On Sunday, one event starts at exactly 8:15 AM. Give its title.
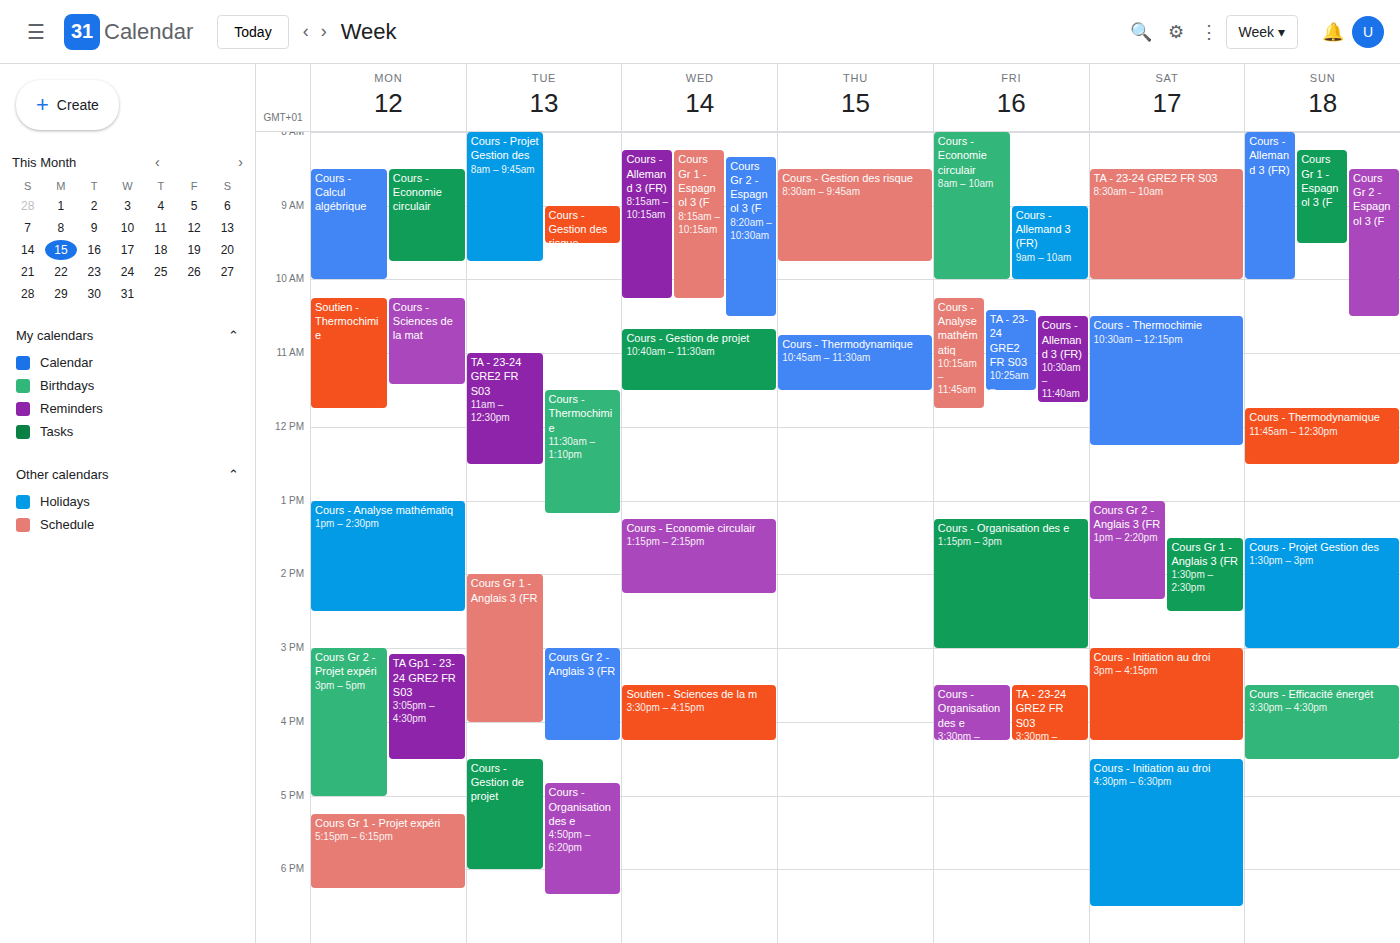
"Cours Gr 1 - Espagnol 3 (F"